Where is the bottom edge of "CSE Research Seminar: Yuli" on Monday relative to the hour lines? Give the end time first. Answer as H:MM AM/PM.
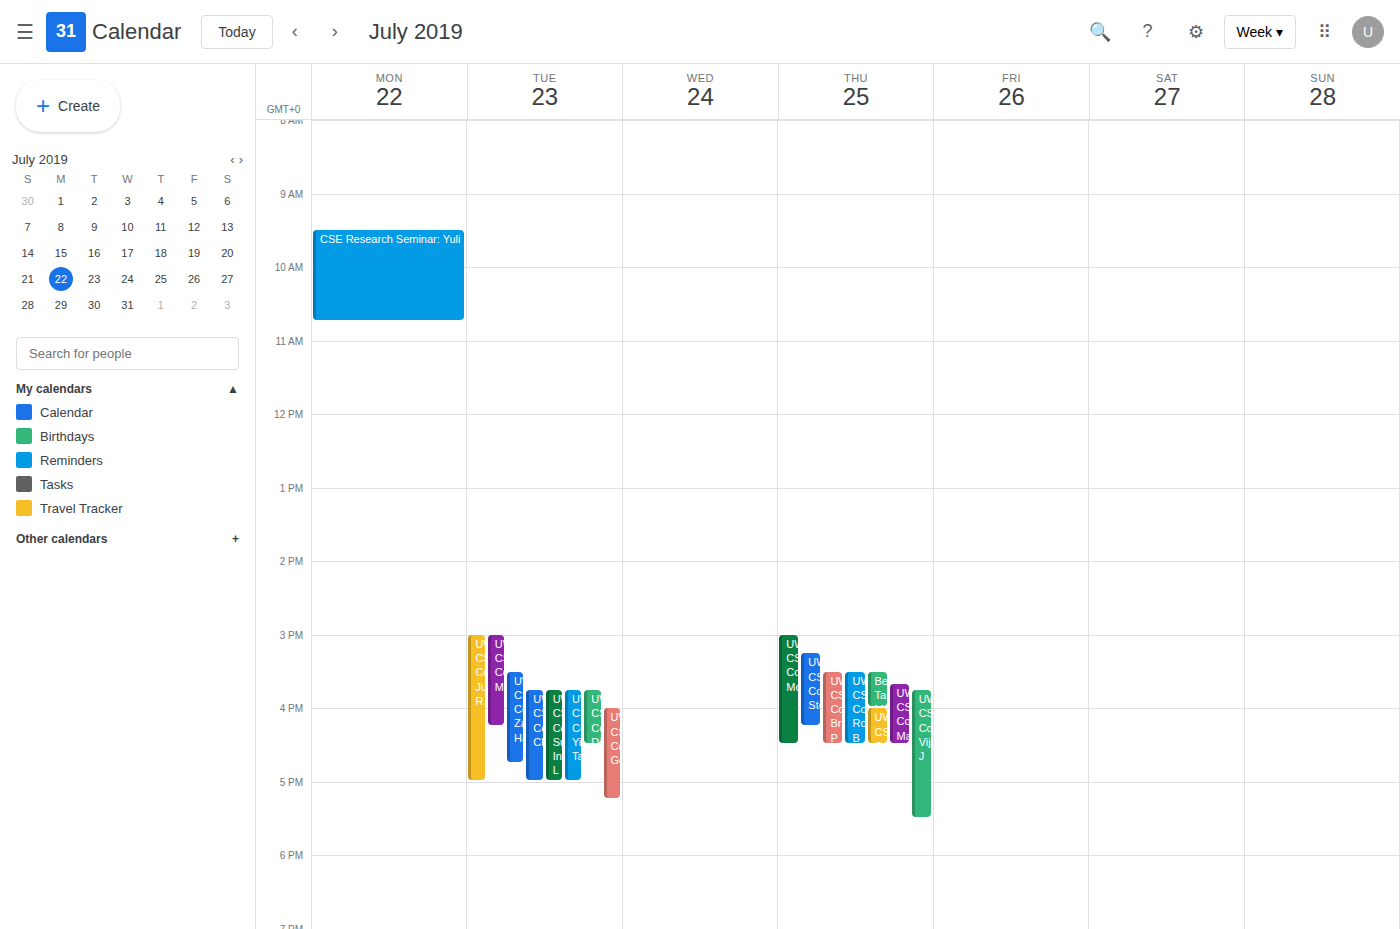
10:45 AM -- neither: three quarters of the way from the 10 AM line to the 11 AM line.